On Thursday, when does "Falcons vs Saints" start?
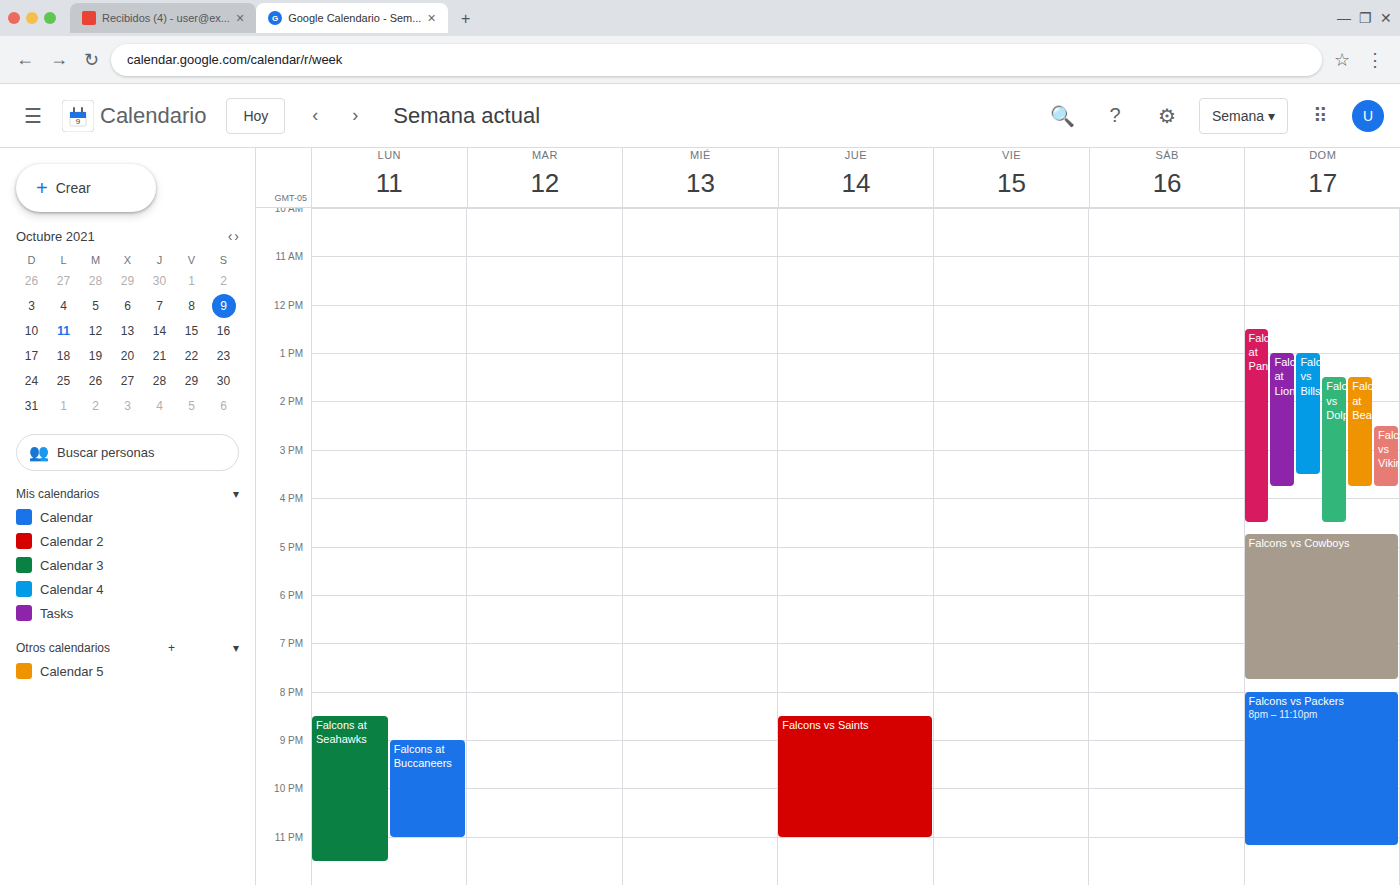
8:30 PM